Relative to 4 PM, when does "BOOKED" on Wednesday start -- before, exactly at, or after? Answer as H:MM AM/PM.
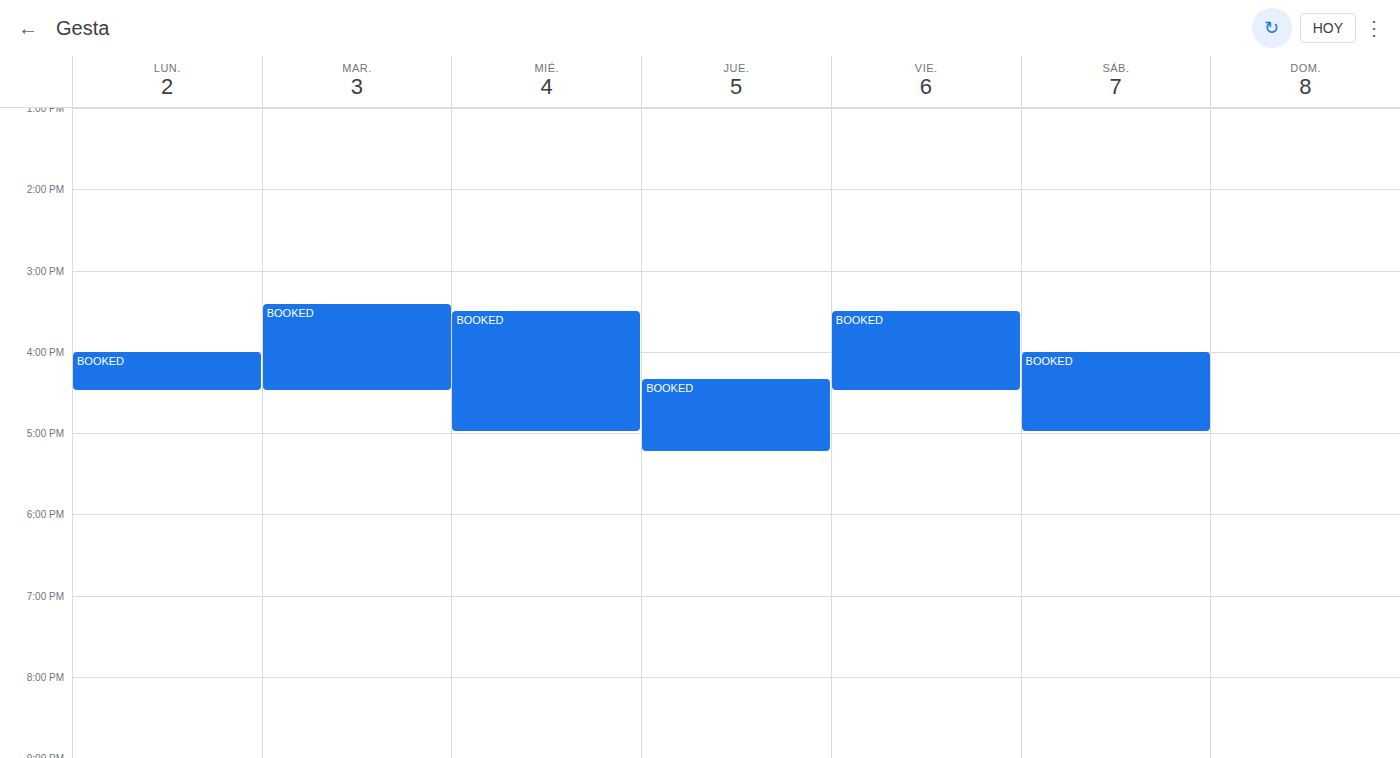
3:30 PM -- before 4 PM, 30 minutes above the 4 PM line.